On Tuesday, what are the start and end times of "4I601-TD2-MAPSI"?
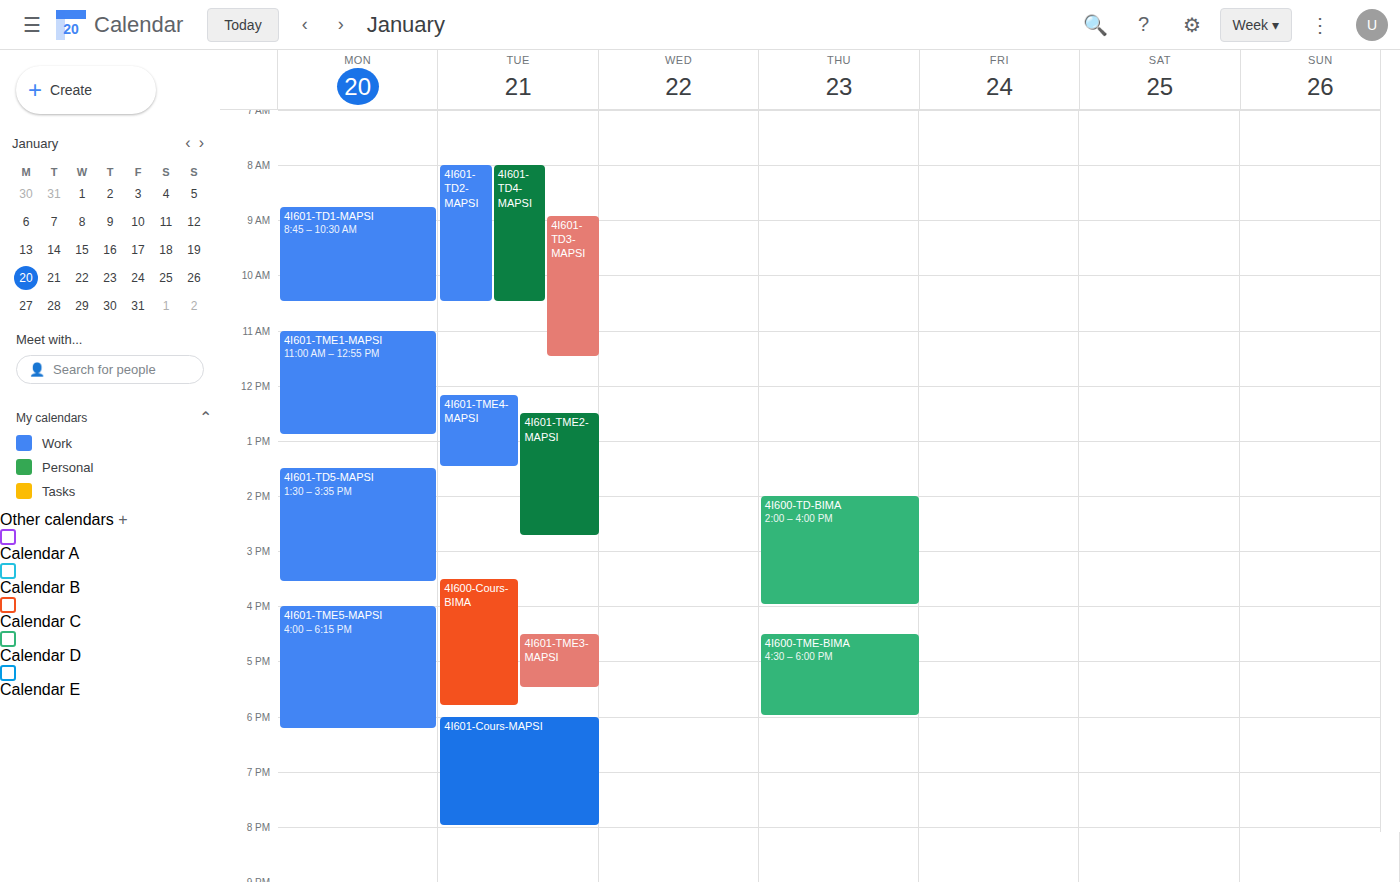
8:00 AM to 10:30 AM